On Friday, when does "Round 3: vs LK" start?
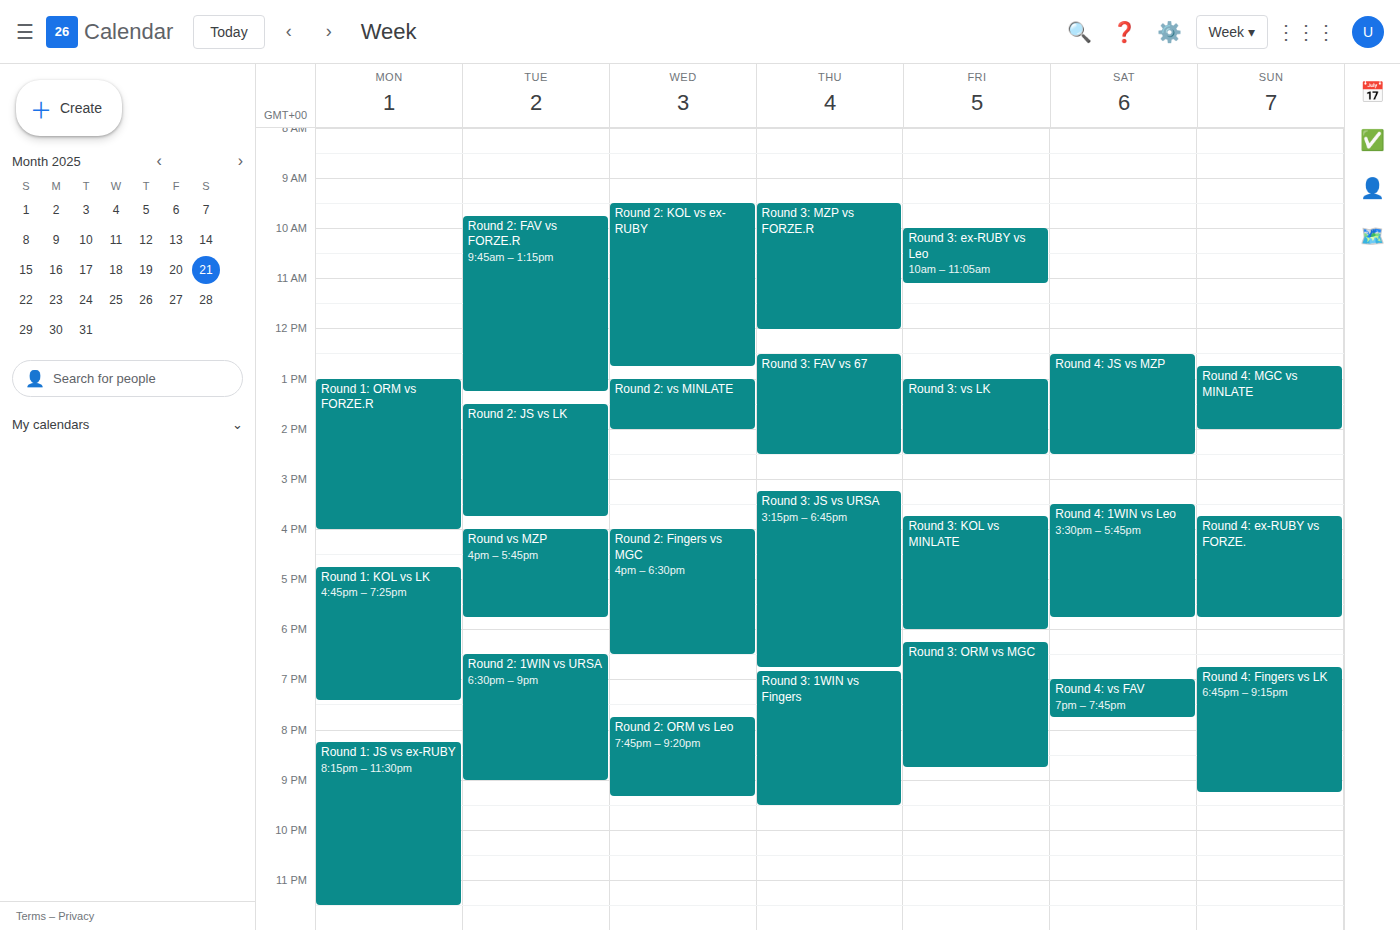
1:00 PM